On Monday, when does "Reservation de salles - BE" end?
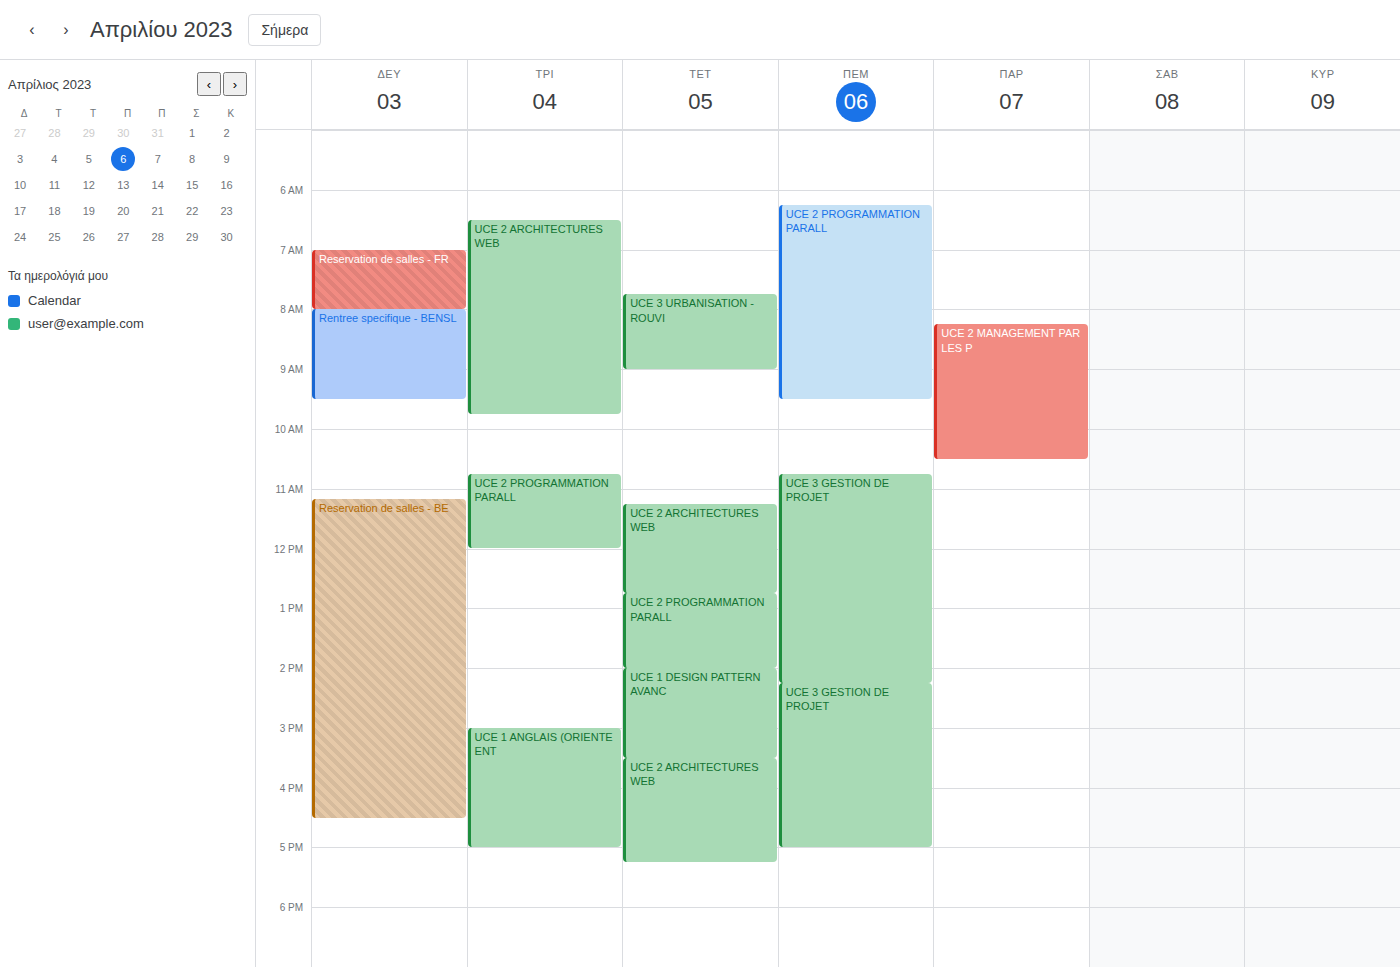
4:30 PM